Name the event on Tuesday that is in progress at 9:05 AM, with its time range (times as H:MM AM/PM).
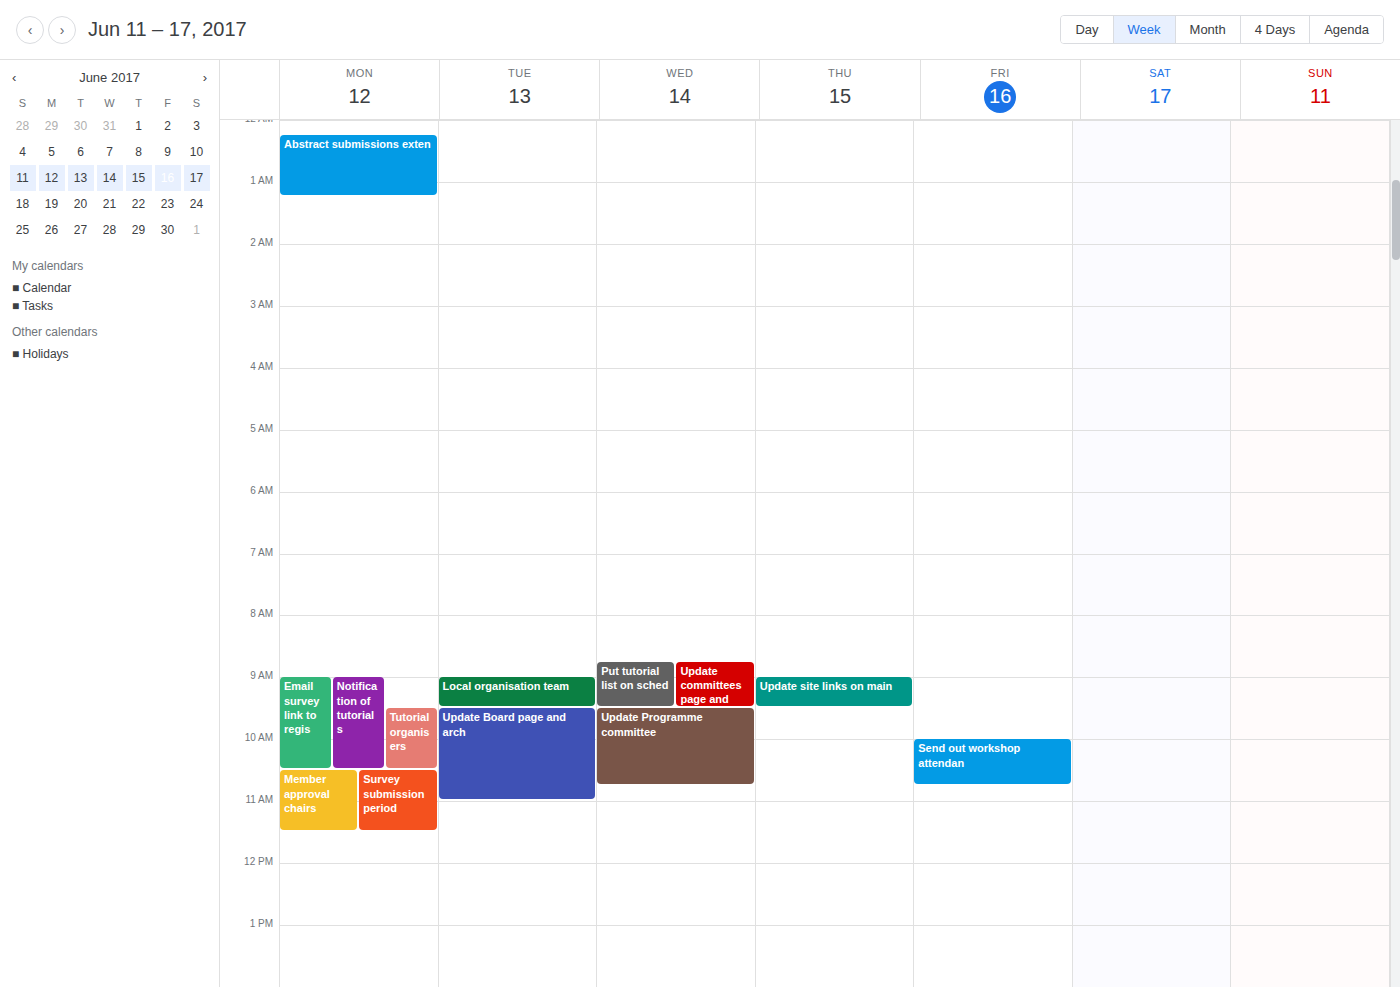
"Local organisation team", 9:00 AM to 9:30 AM